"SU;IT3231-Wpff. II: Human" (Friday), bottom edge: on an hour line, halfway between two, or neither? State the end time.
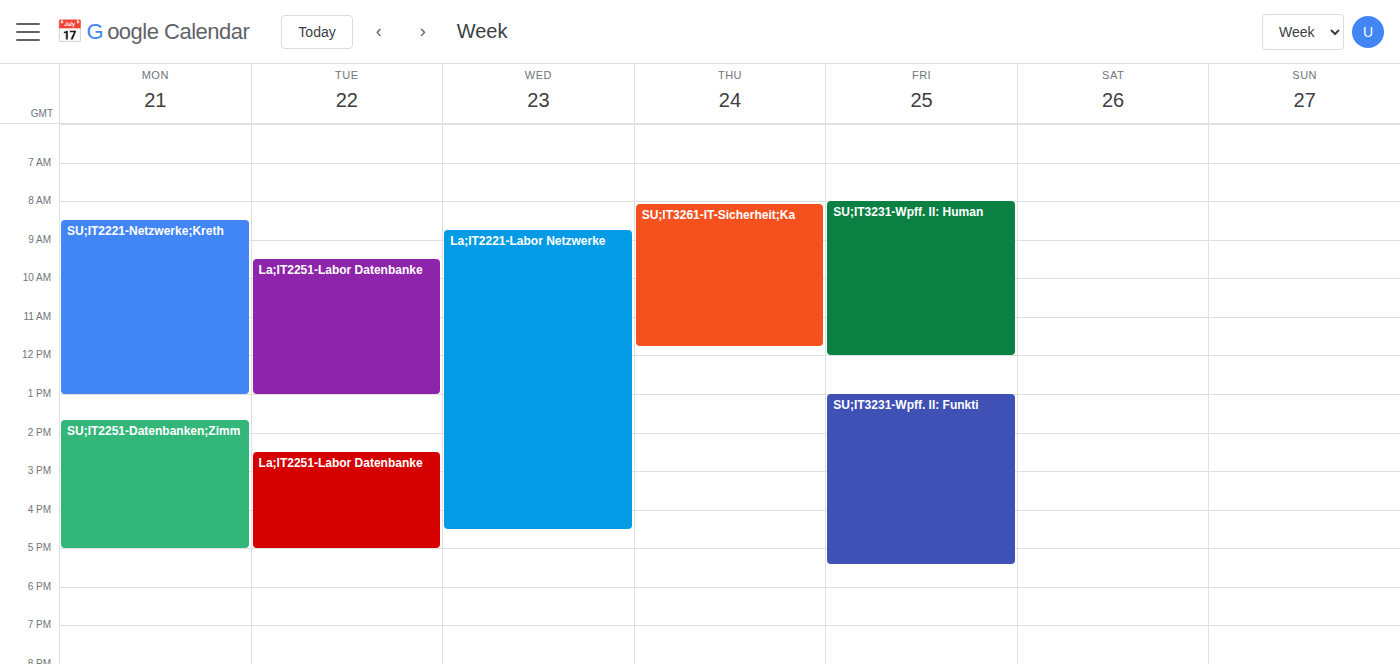
12:00 PM -- exactly on the 12 PM line.